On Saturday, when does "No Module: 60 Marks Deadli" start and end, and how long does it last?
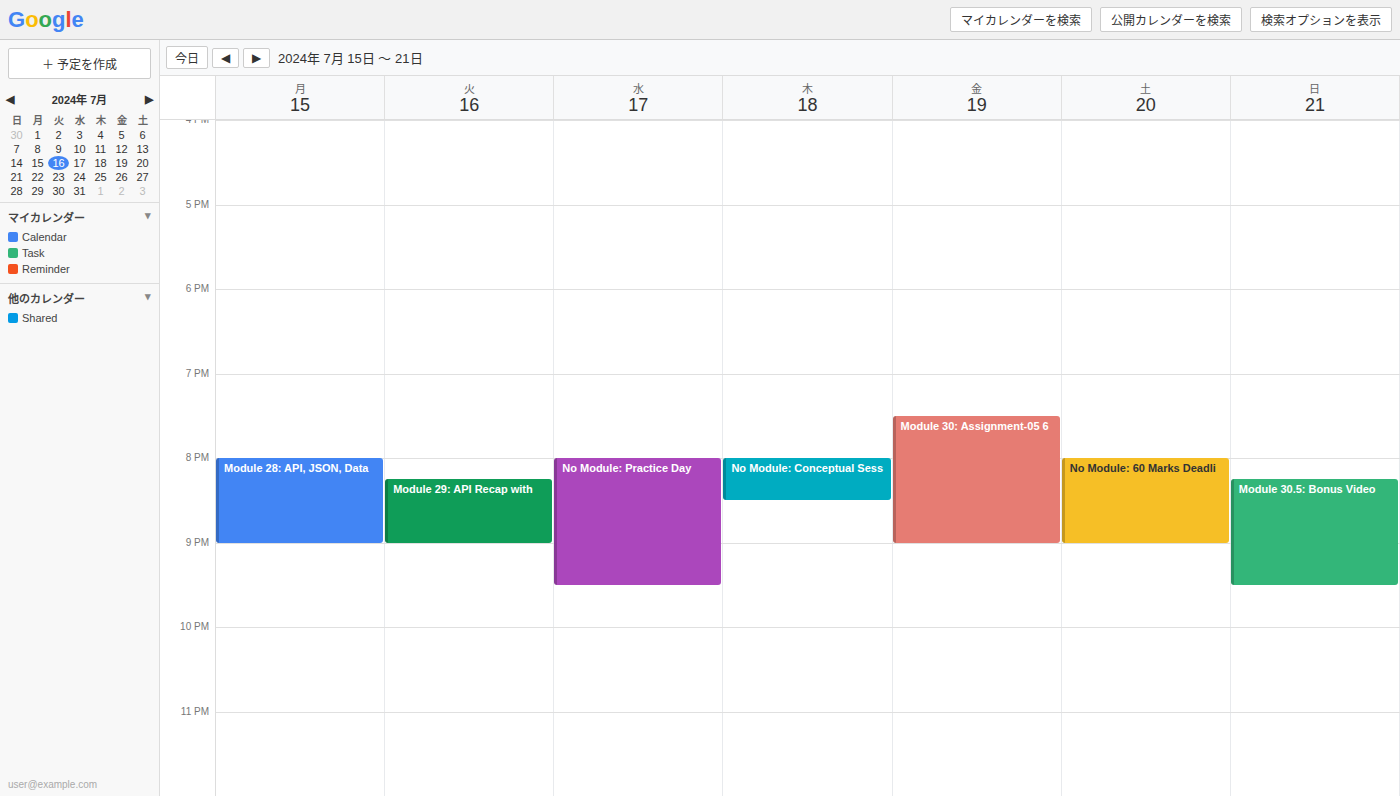
8:00 PM to 9:00 PM, 1 hour